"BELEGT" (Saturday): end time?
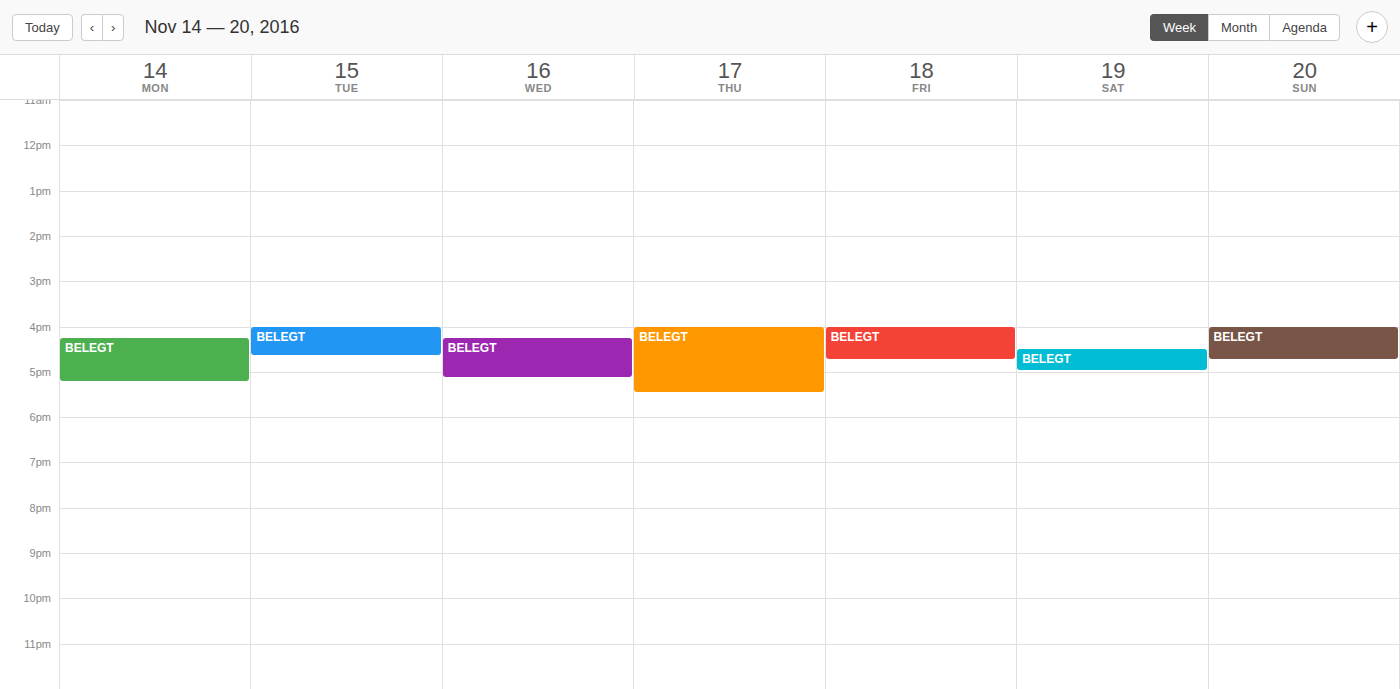
5:00 PM